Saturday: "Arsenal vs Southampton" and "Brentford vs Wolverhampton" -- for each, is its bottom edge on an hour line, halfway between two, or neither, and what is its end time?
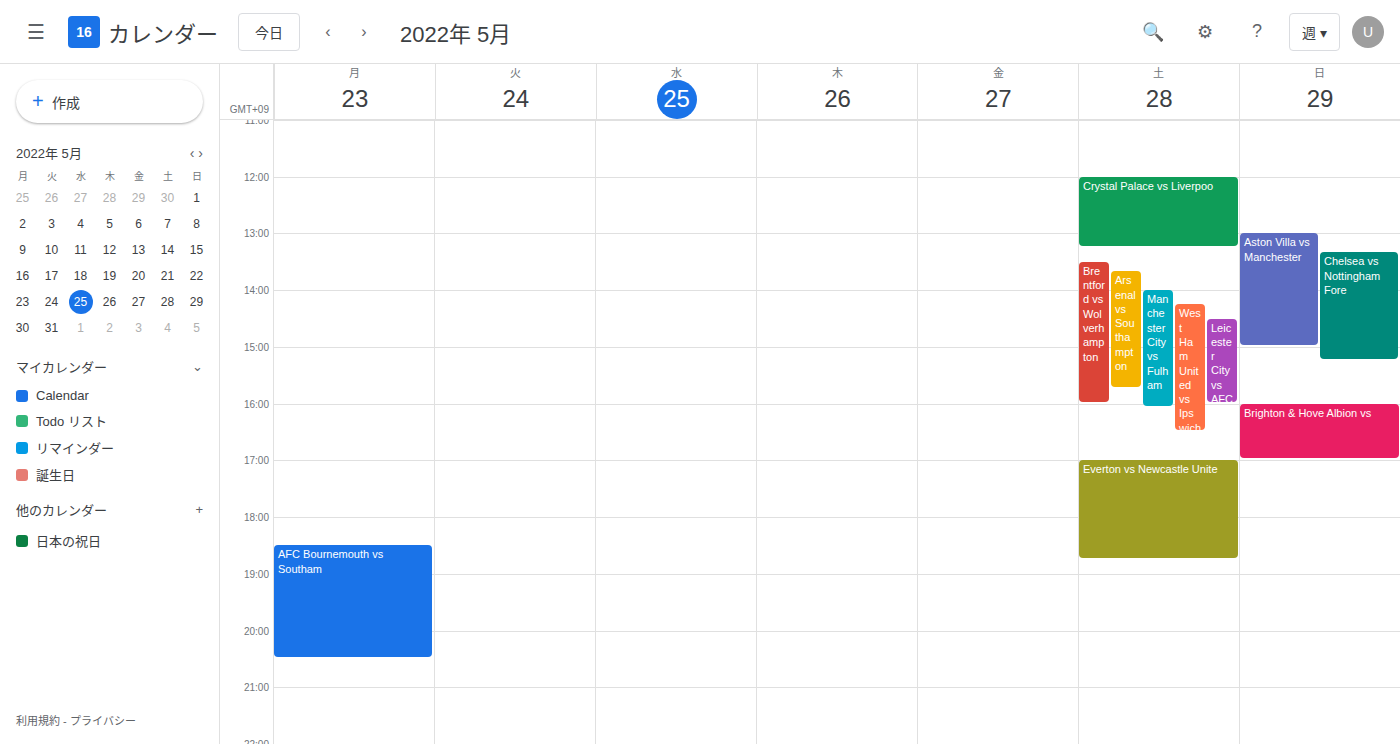
"Arsenal vs Southampton": 3:45 PM, neither: three quarters of the way from the 3 PM line to the 4 PM line. "Brentford vs Wolverhampton": 4:00 PM, exactly on the 4 PM line.